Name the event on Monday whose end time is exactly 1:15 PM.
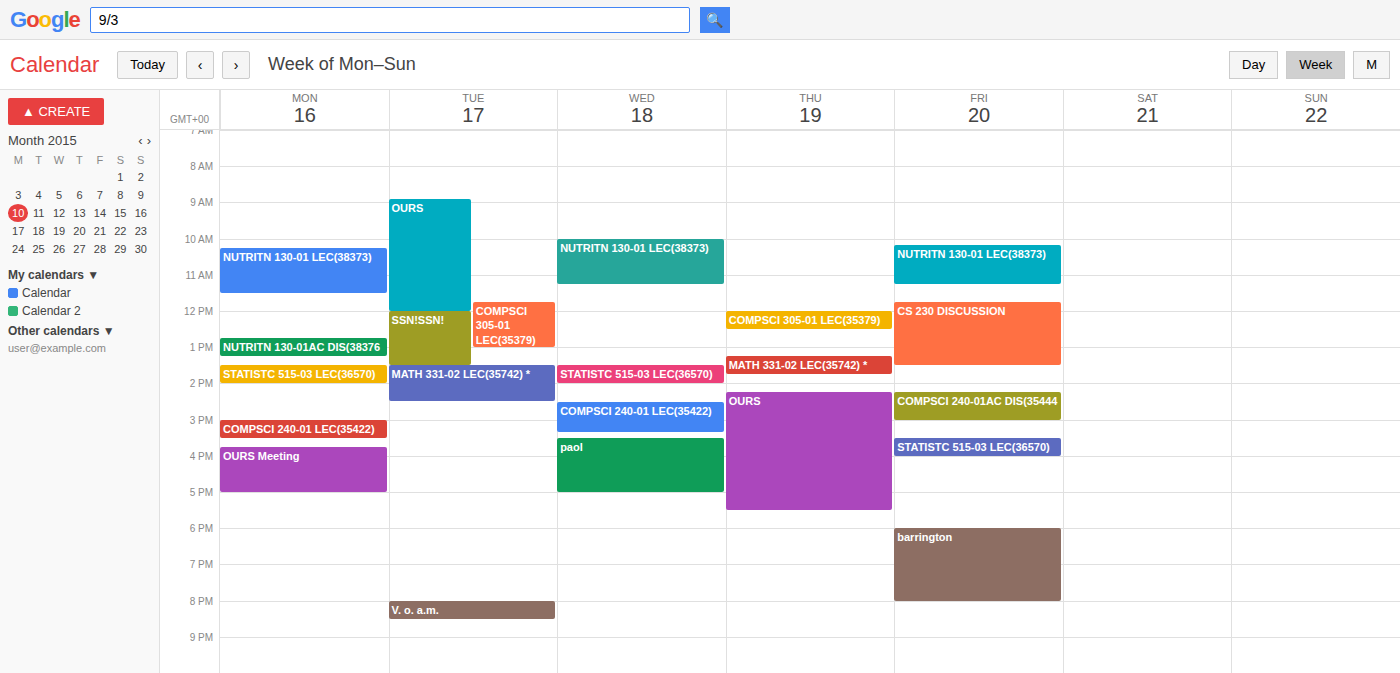
"NUTRITN 130-01AC DIS(38376"